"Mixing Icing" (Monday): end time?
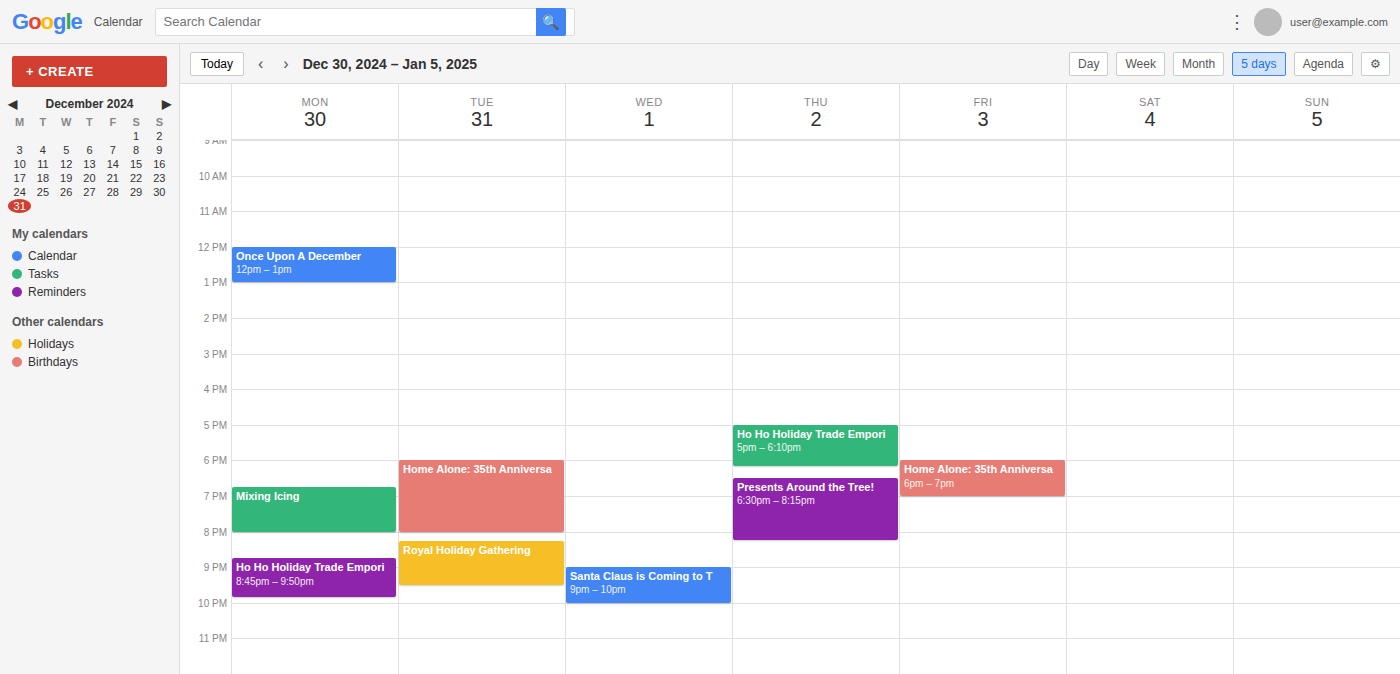
20:00